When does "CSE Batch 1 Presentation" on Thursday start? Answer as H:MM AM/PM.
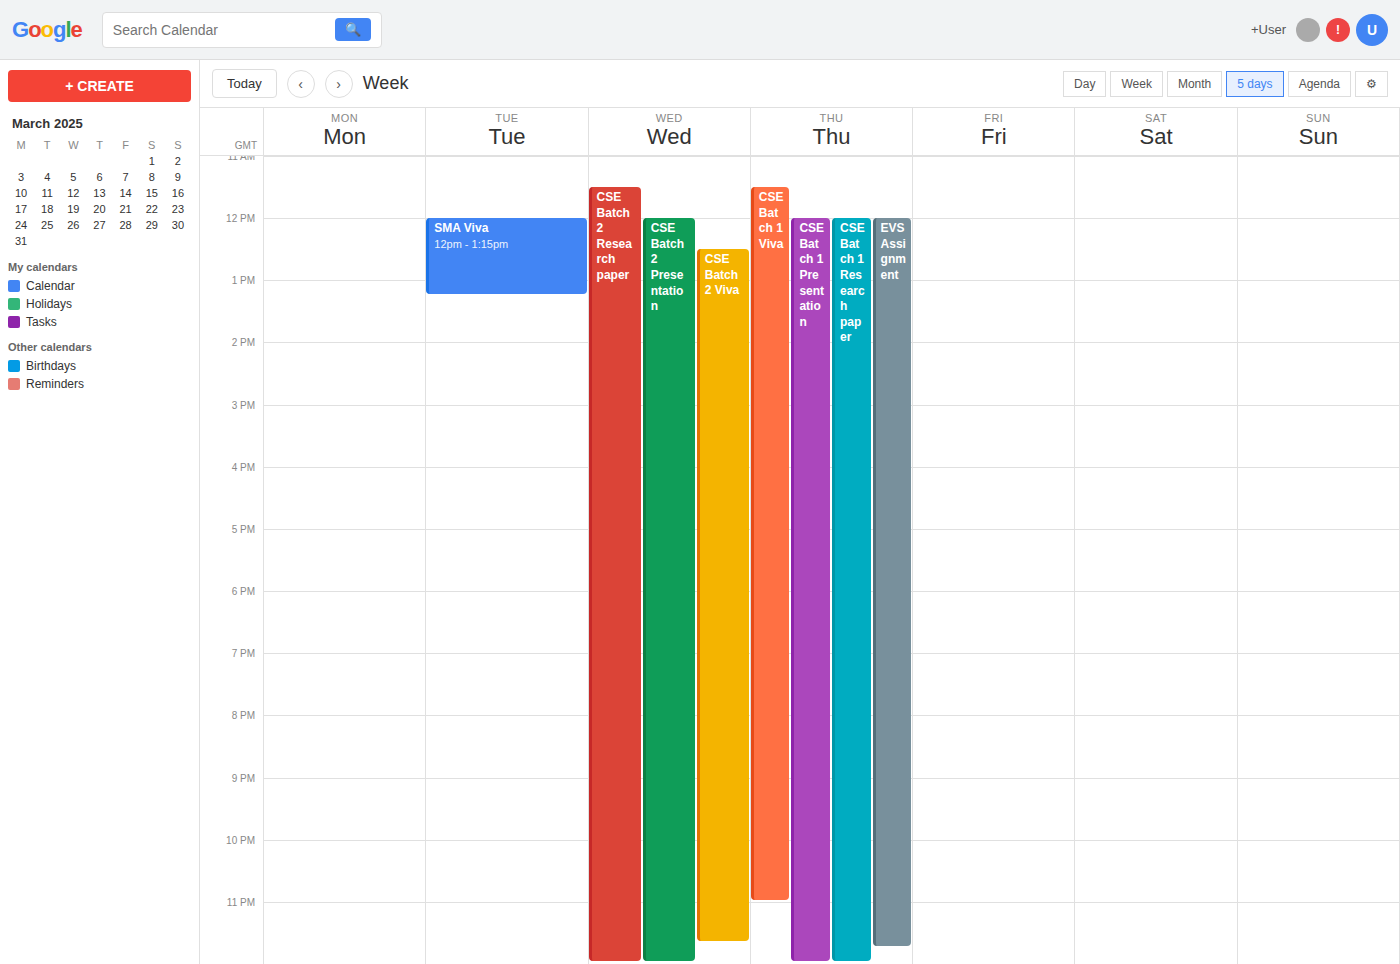
12:00 PM